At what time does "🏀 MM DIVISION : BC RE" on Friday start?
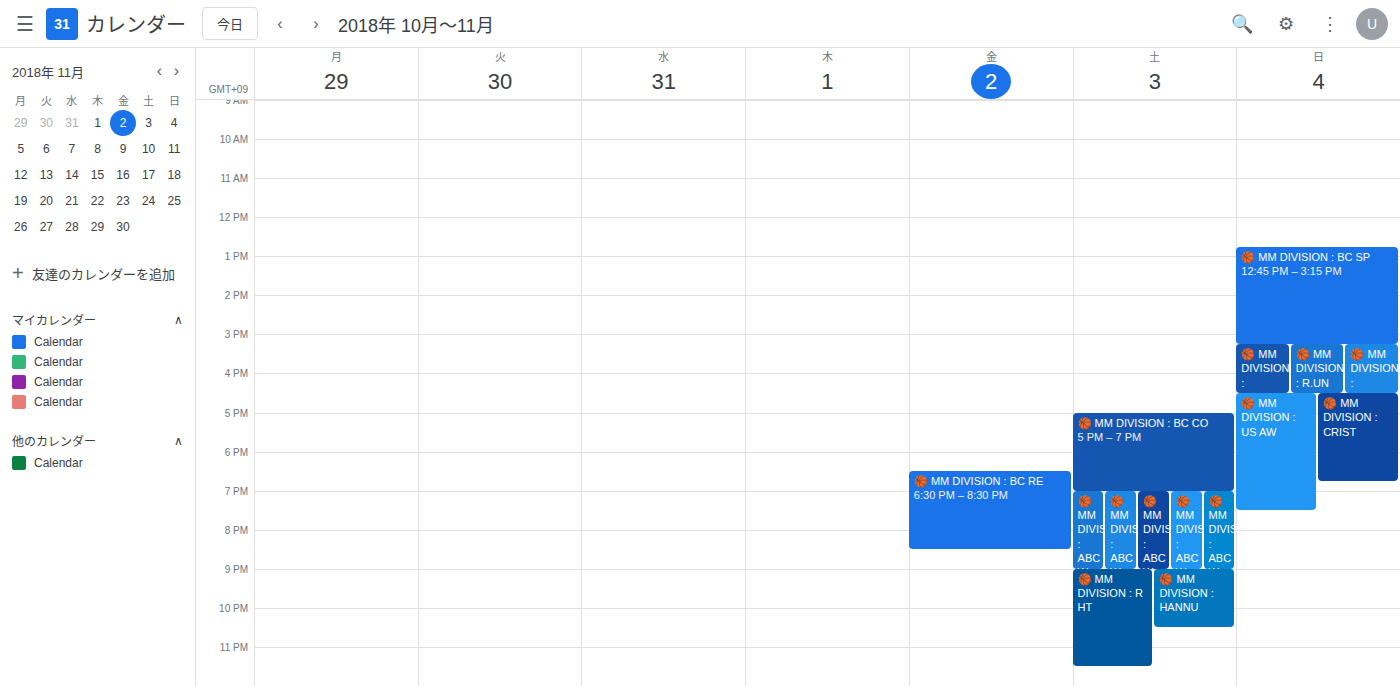
6:30 PM